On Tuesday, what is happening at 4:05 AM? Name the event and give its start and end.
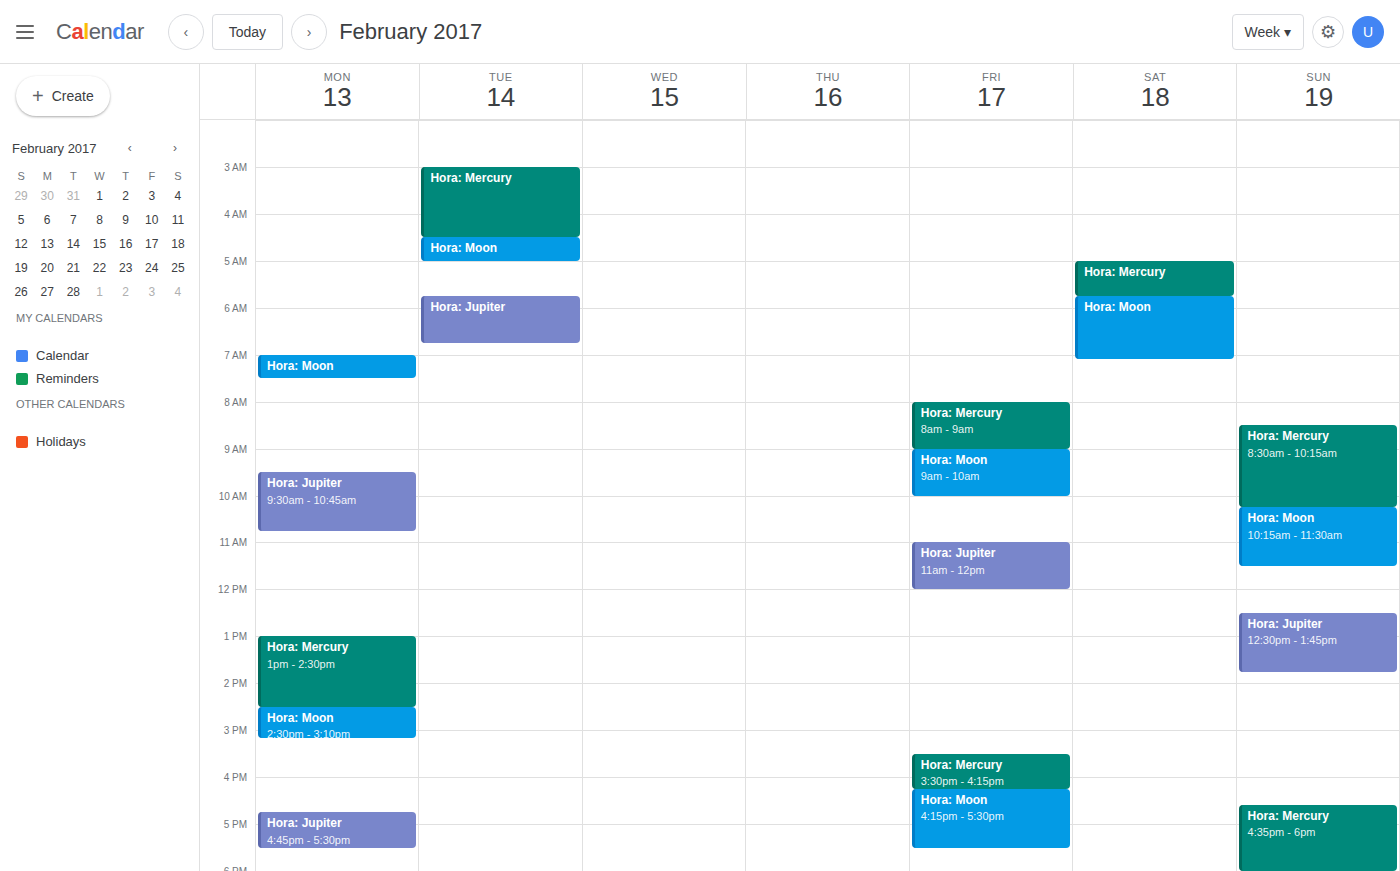
"Hora: Mercury", 3:00 AM to 4:30 AM